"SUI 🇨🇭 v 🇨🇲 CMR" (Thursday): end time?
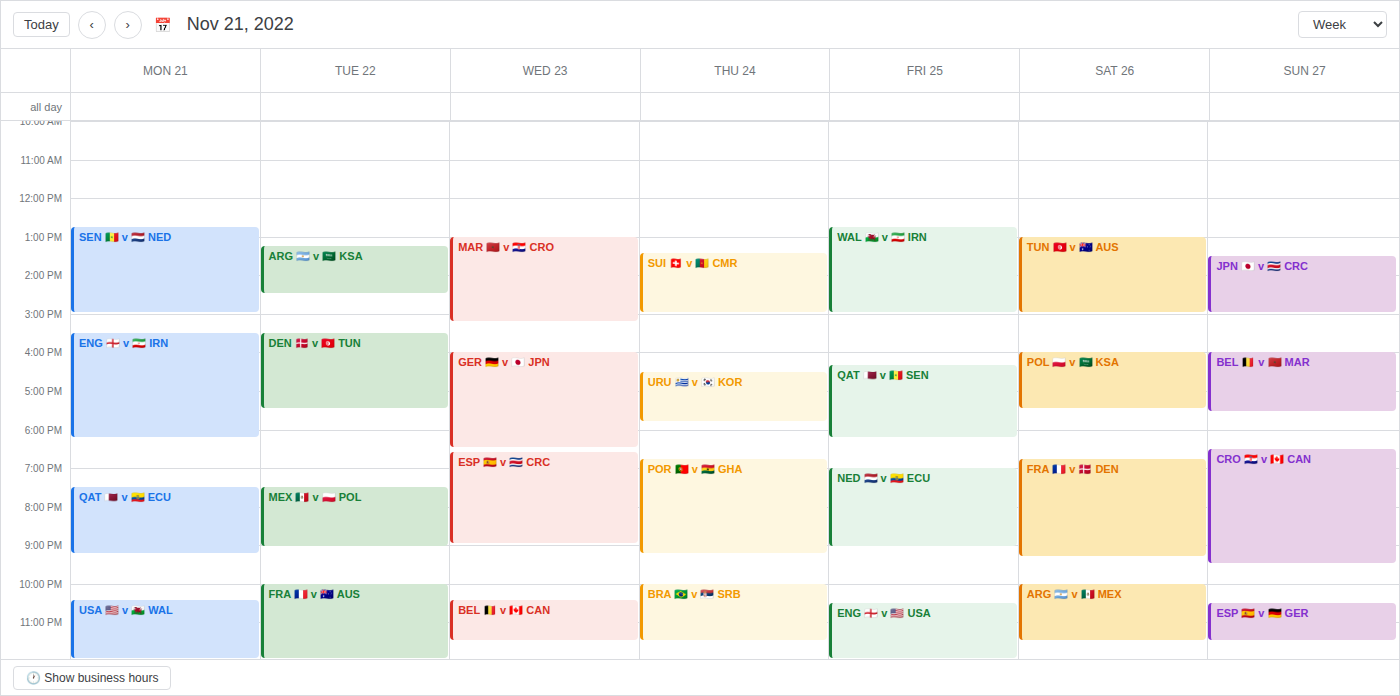
3:00 PM